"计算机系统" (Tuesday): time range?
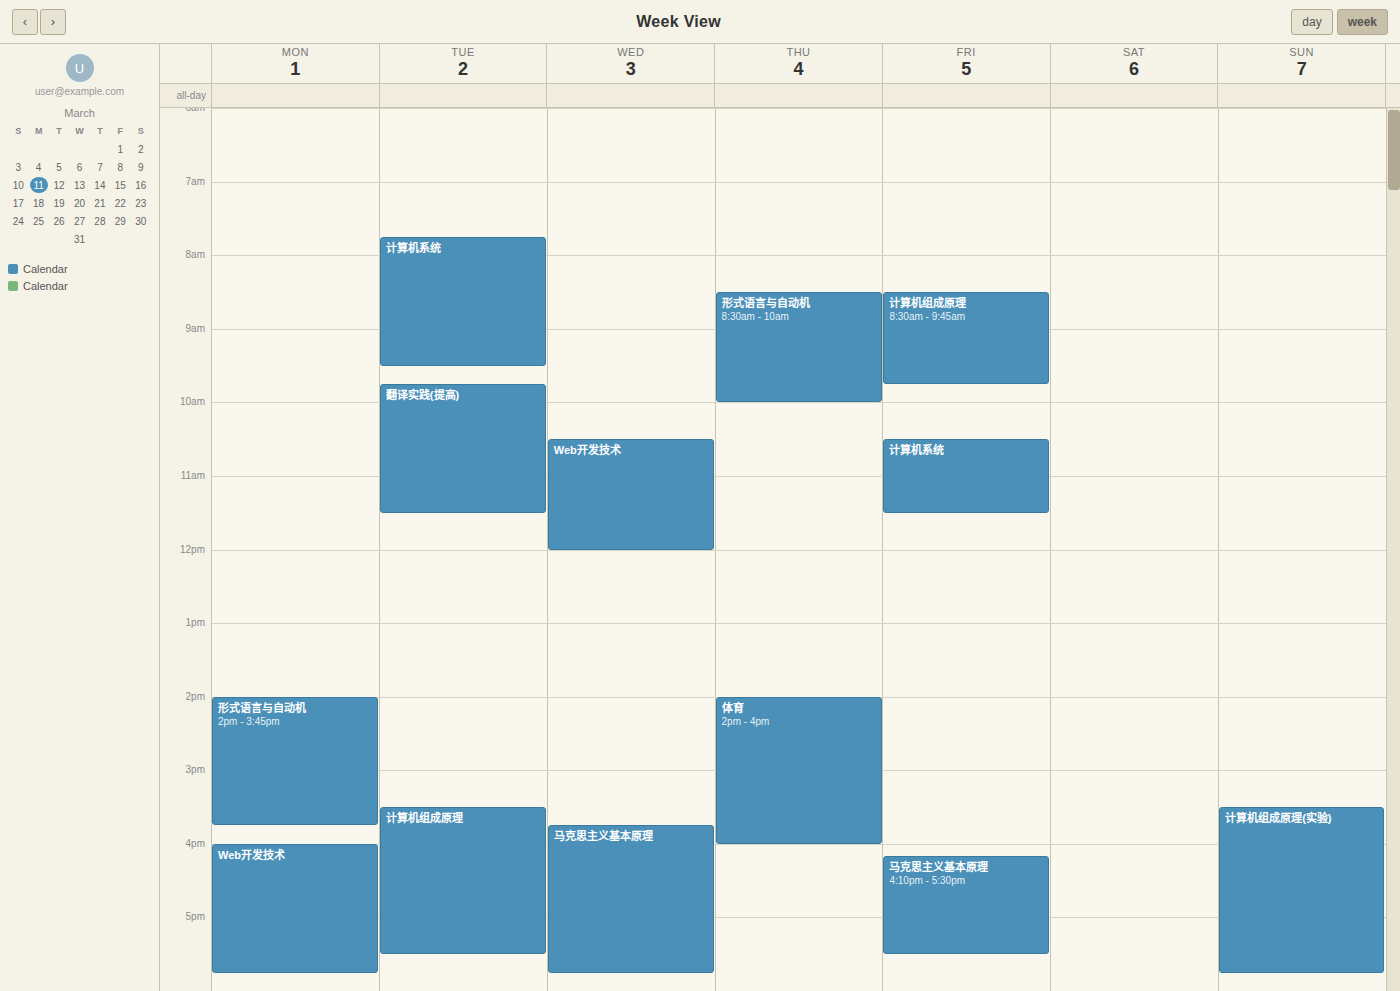
7:45 AM to 9:30 AM